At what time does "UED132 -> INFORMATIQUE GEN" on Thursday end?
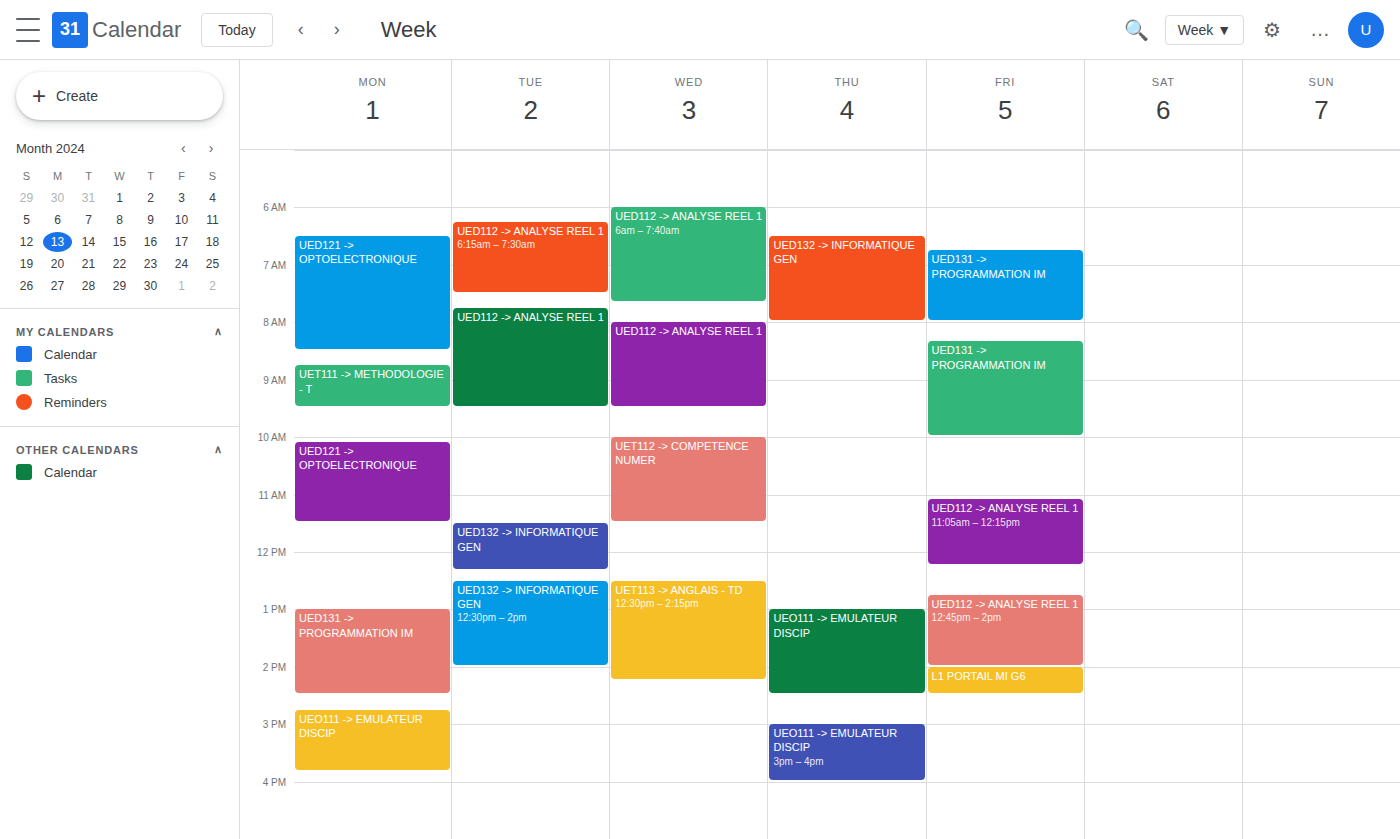
08:00